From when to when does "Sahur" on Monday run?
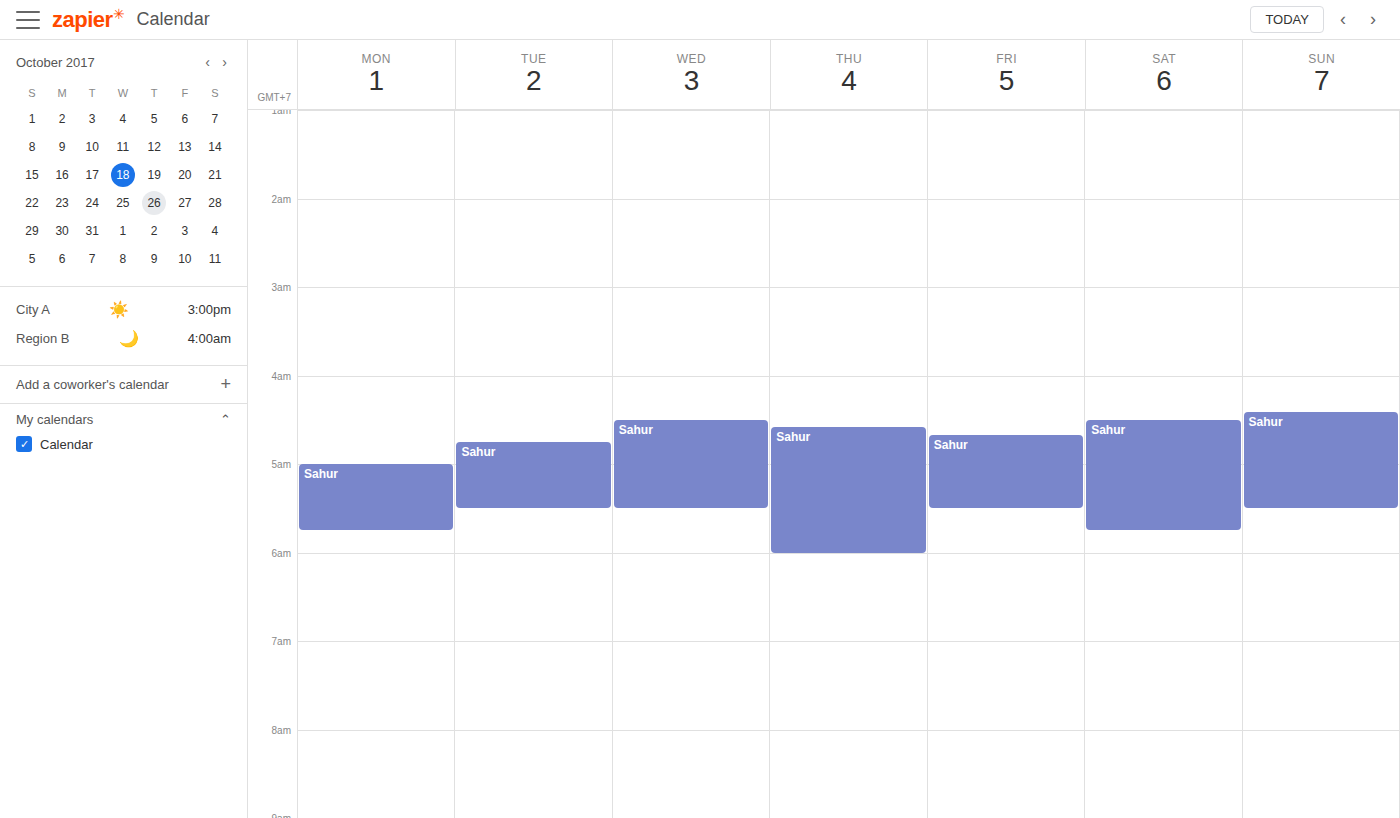
5:00 AM to 5:45 AM